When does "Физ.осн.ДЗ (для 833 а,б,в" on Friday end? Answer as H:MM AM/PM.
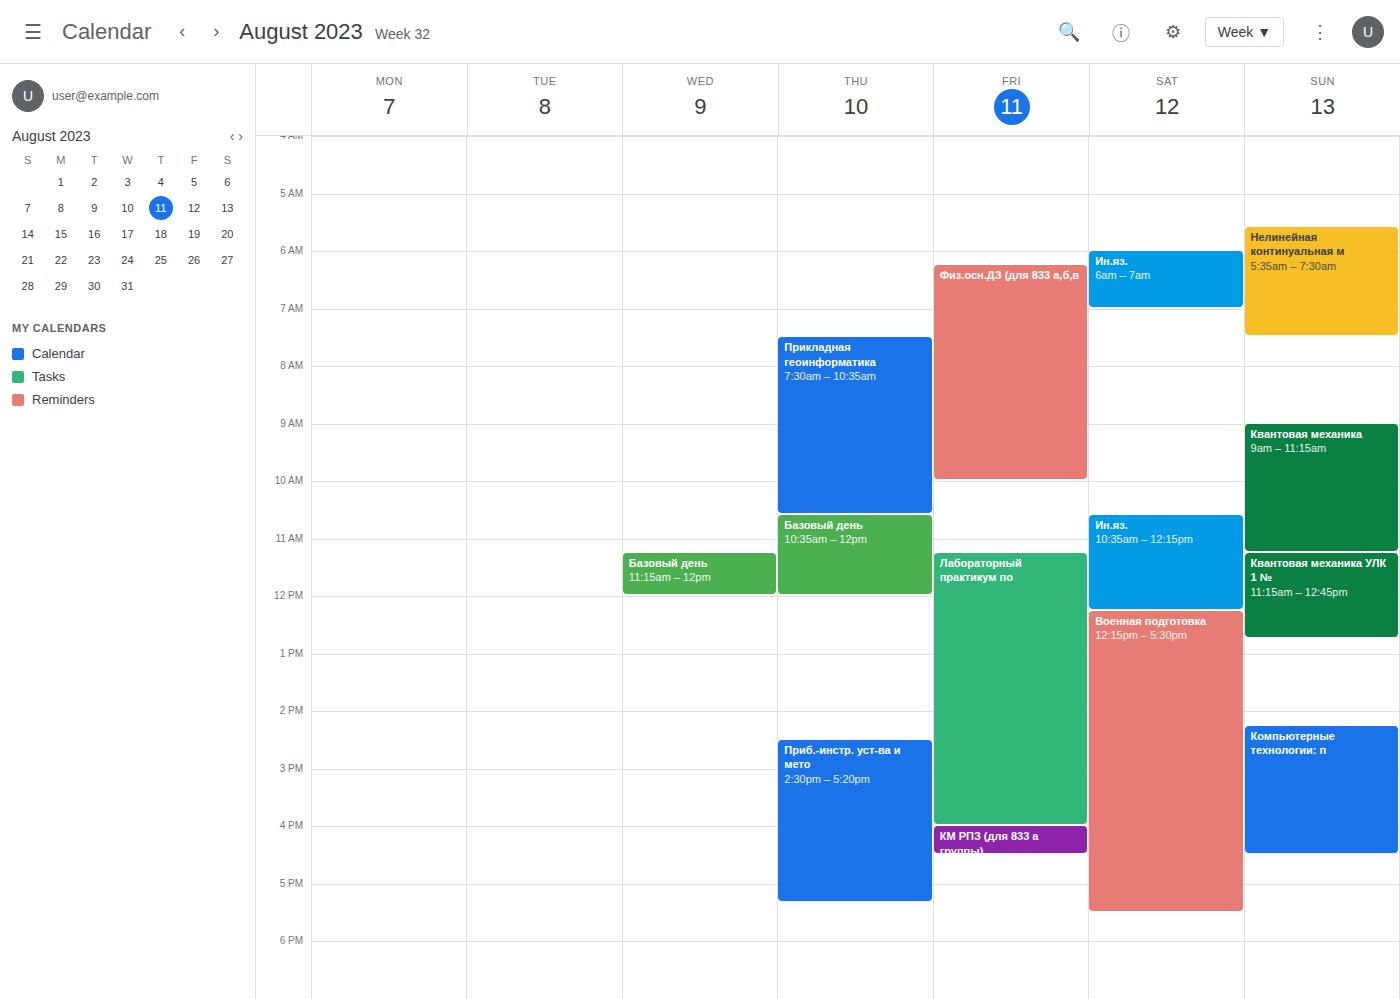
10:00 AM